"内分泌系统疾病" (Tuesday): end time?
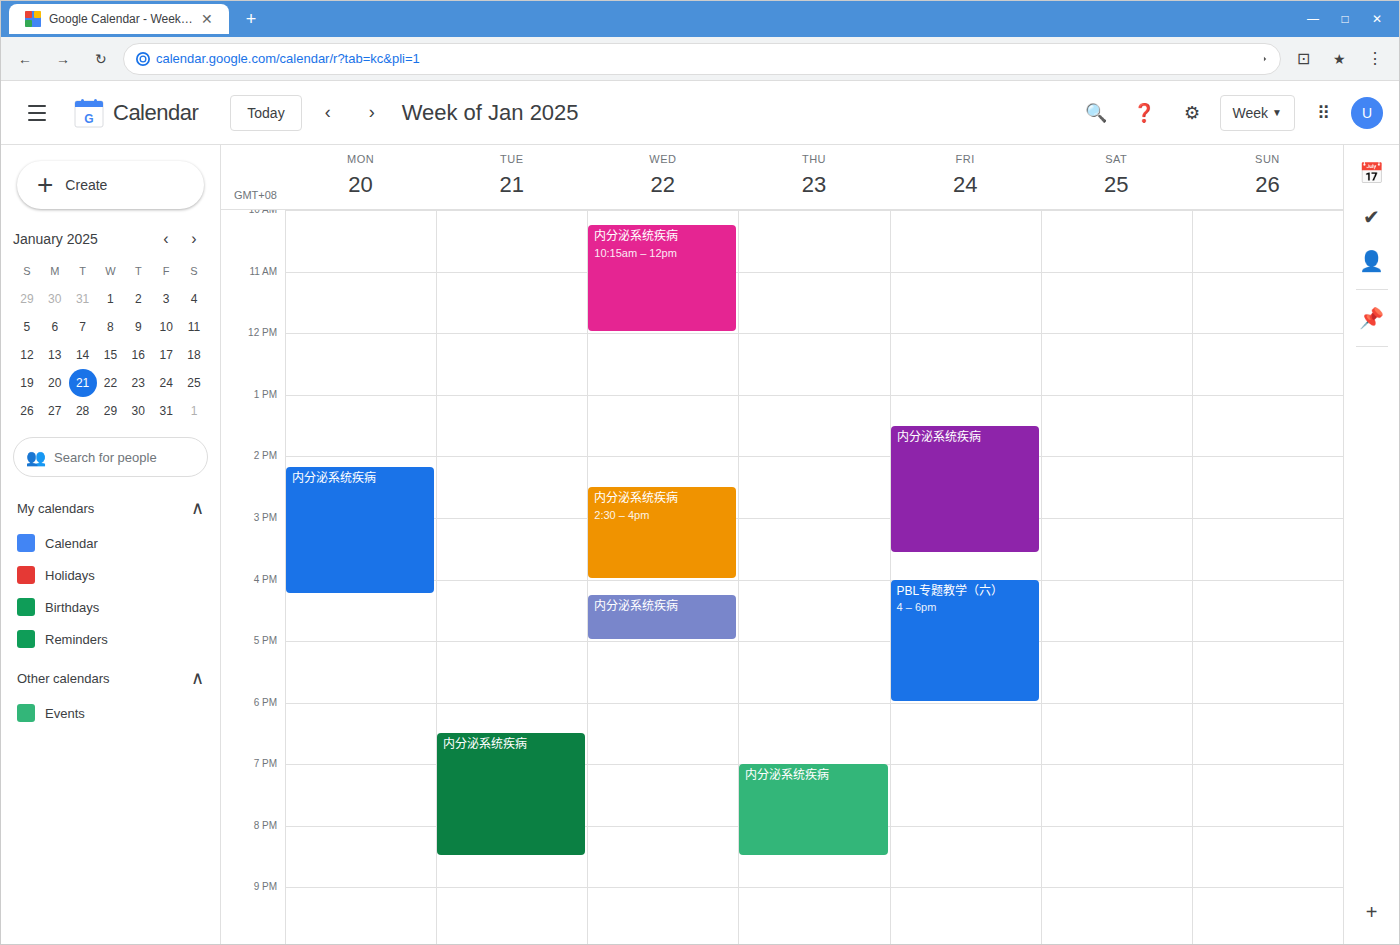
8:30 PM